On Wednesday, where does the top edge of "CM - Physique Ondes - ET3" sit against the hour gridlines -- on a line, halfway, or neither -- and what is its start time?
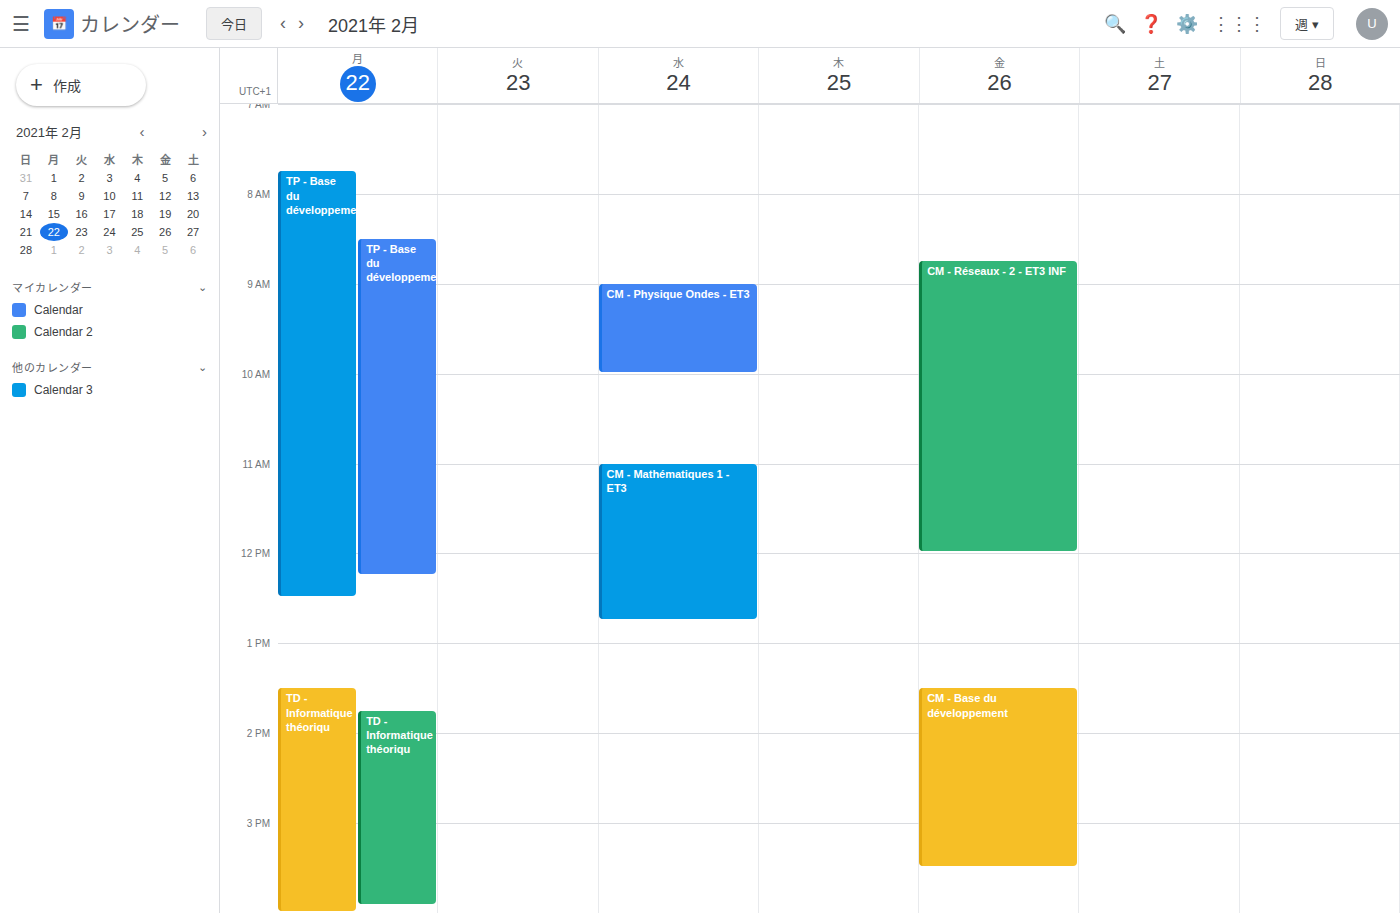
9:00 AM -- exactly on the 9 AM line.